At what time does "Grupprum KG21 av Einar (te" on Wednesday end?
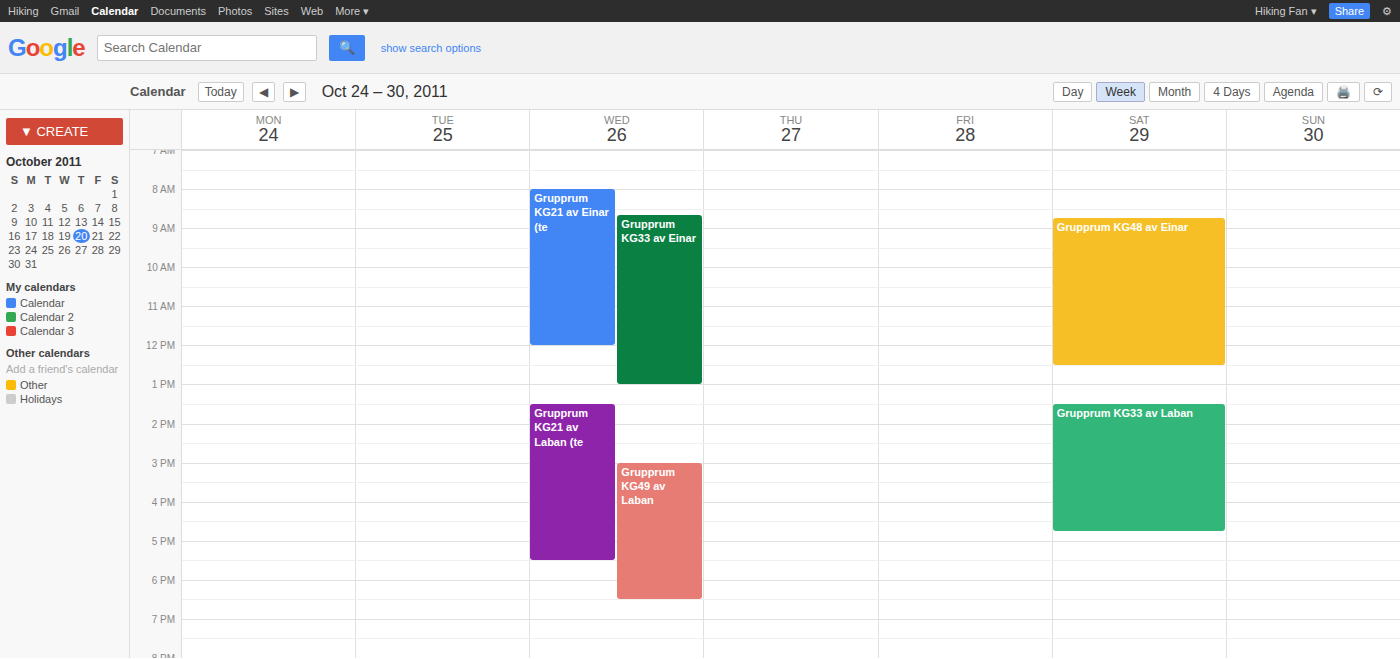
12:00 PM